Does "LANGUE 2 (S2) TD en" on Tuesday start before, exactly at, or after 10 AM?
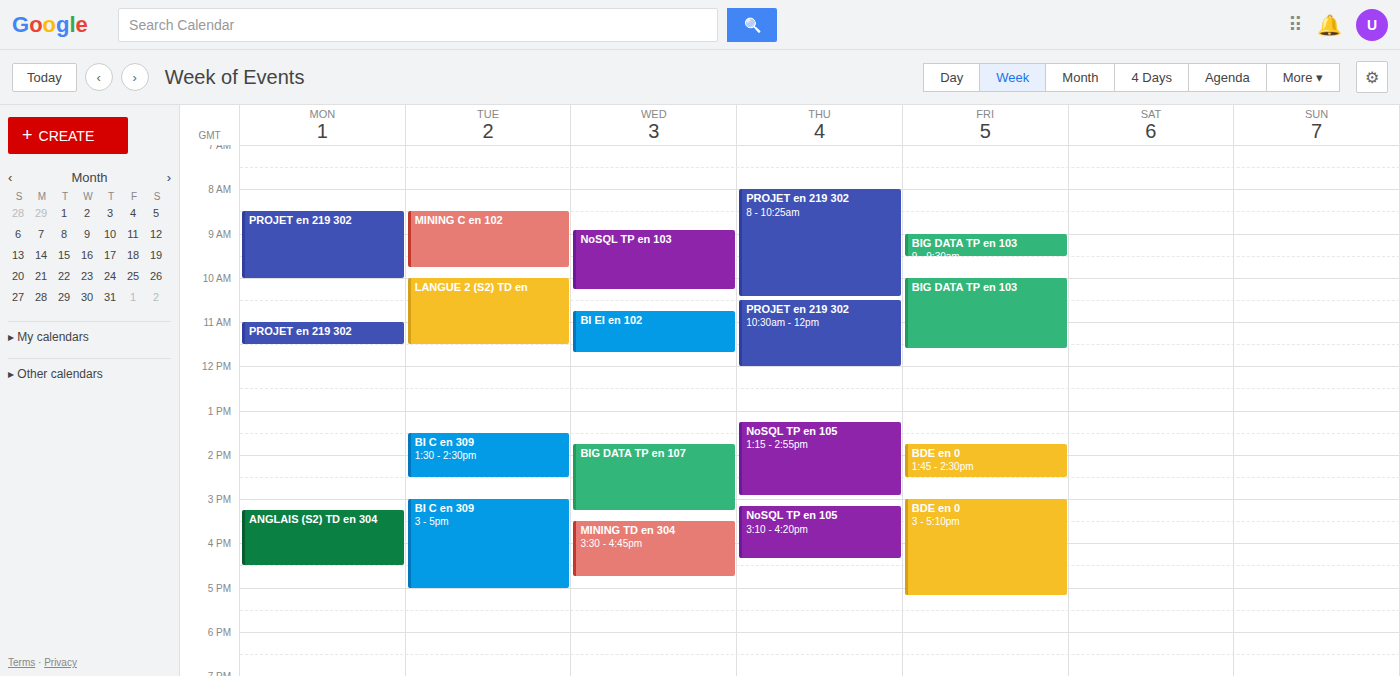
10:00 AM -- exactly at 10 AM, on the 10 AM line.